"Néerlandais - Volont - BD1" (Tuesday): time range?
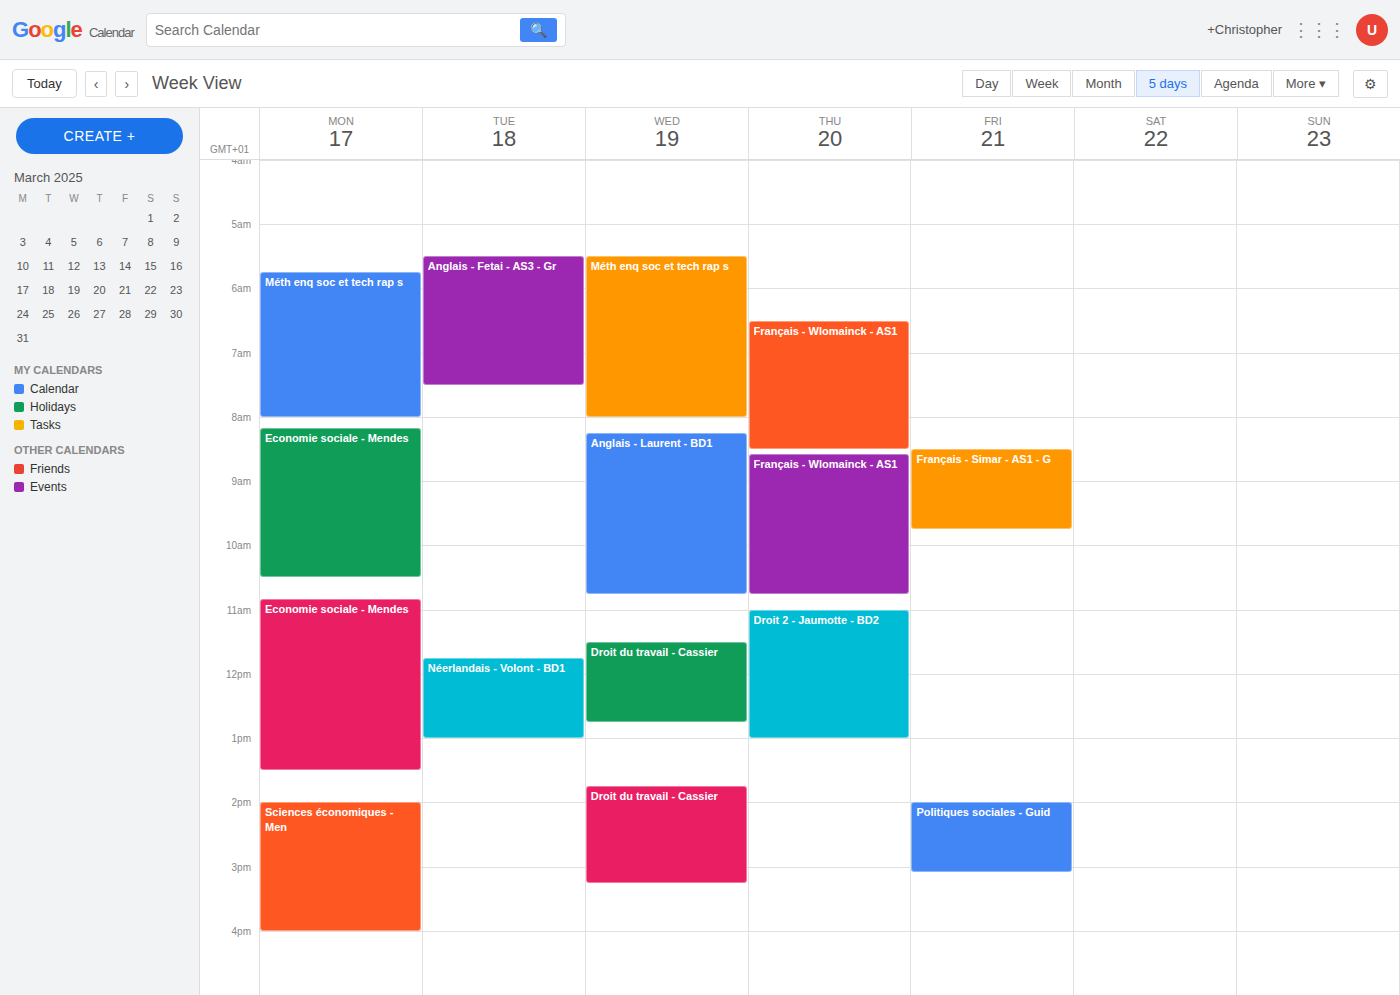
11:45 AM to 1:00 PM